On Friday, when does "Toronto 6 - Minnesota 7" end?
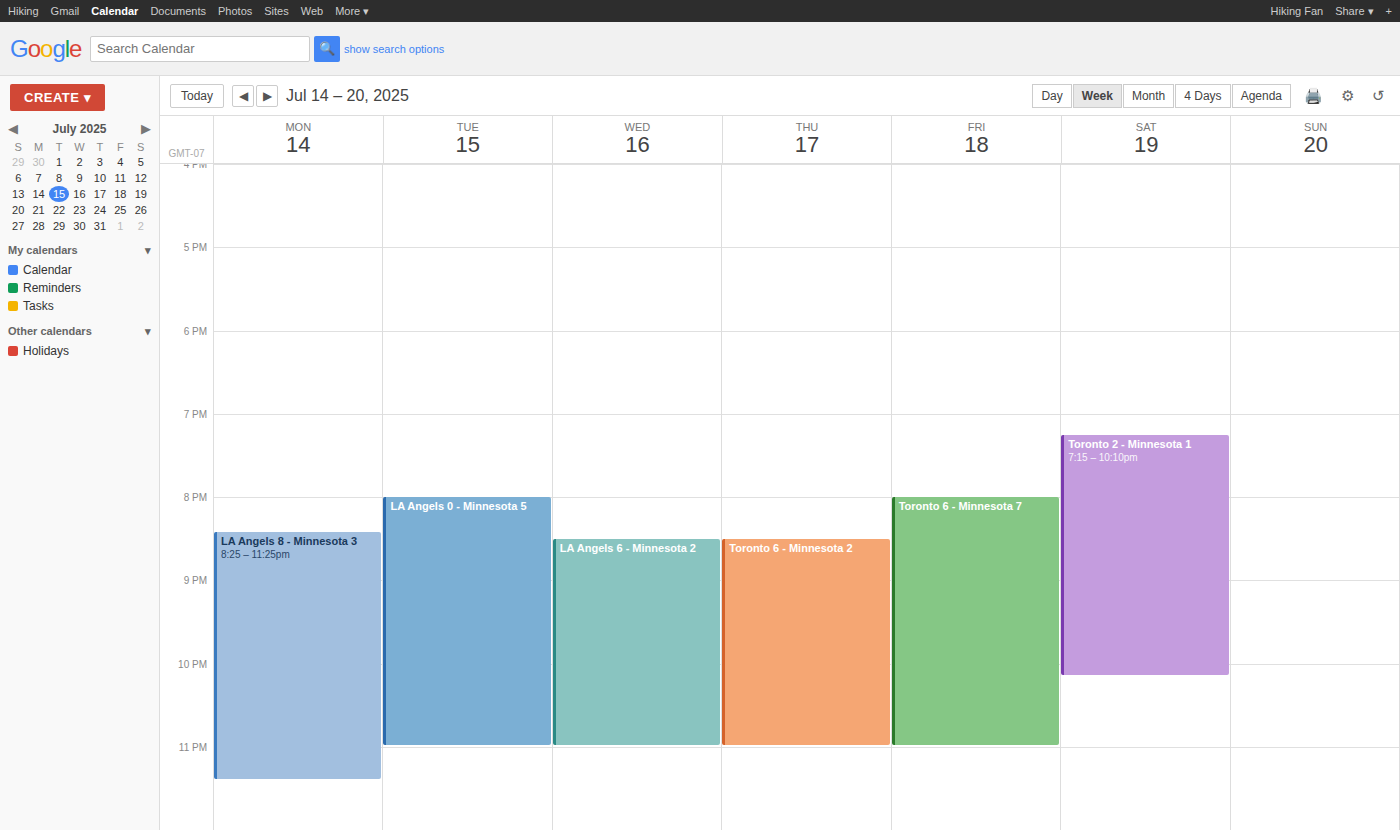
11:00 PM